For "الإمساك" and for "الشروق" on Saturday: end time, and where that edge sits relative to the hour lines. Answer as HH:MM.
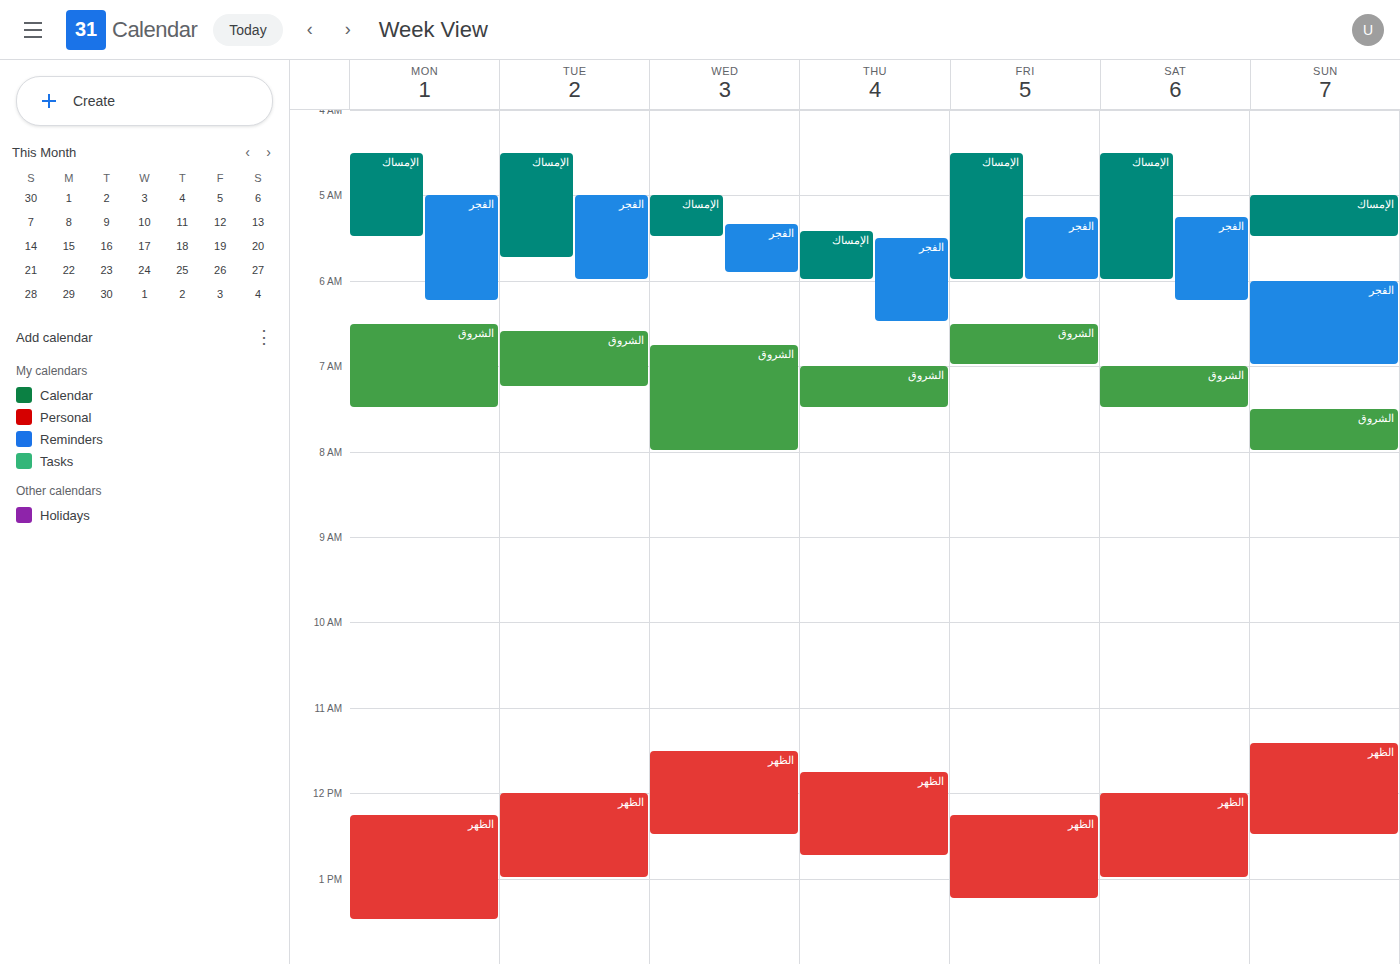
"الإمساك": 06:00, exactly on the 06:00 line. "الشروق": 07:30, halfway between the 07:00 and 08:00 lines.